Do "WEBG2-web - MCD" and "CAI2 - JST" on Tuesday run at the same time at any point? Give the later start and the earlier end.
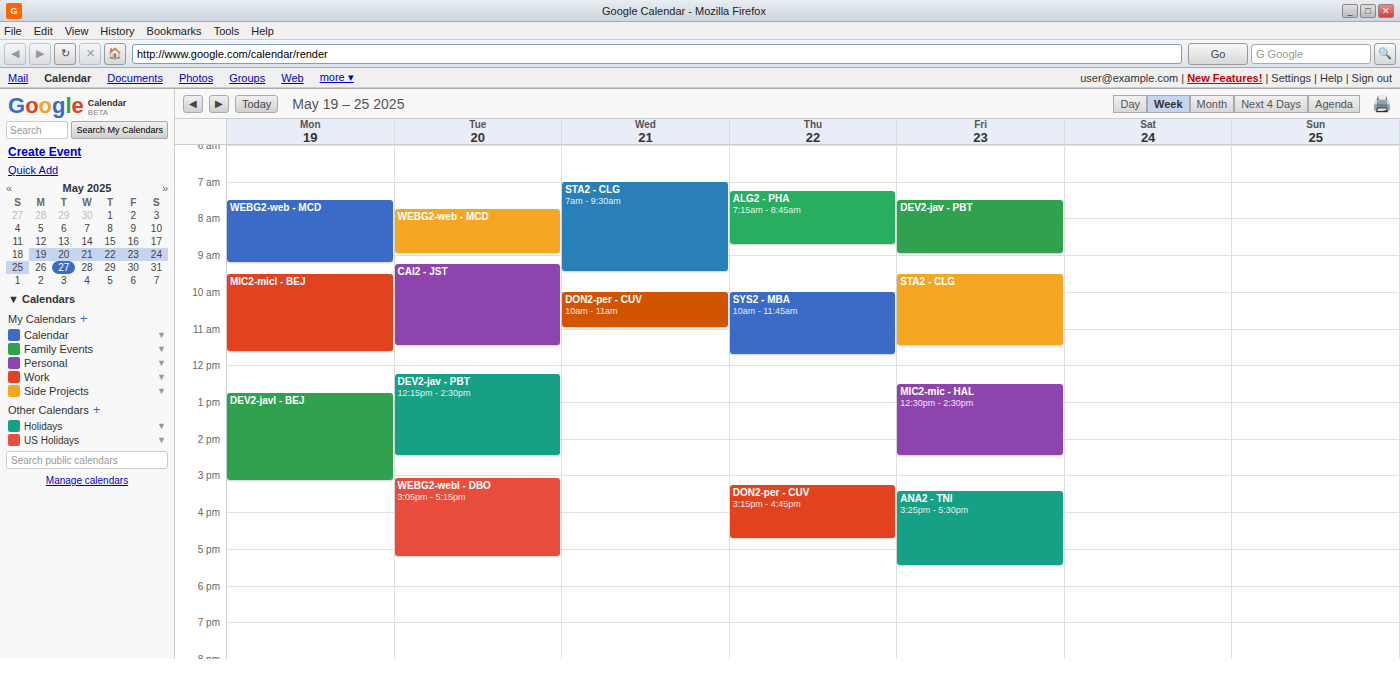
"WEBG2-web - MCD" ends at 9:00 AM and "CAI2 - JST" starts at 9:15 AM -- no overlap.